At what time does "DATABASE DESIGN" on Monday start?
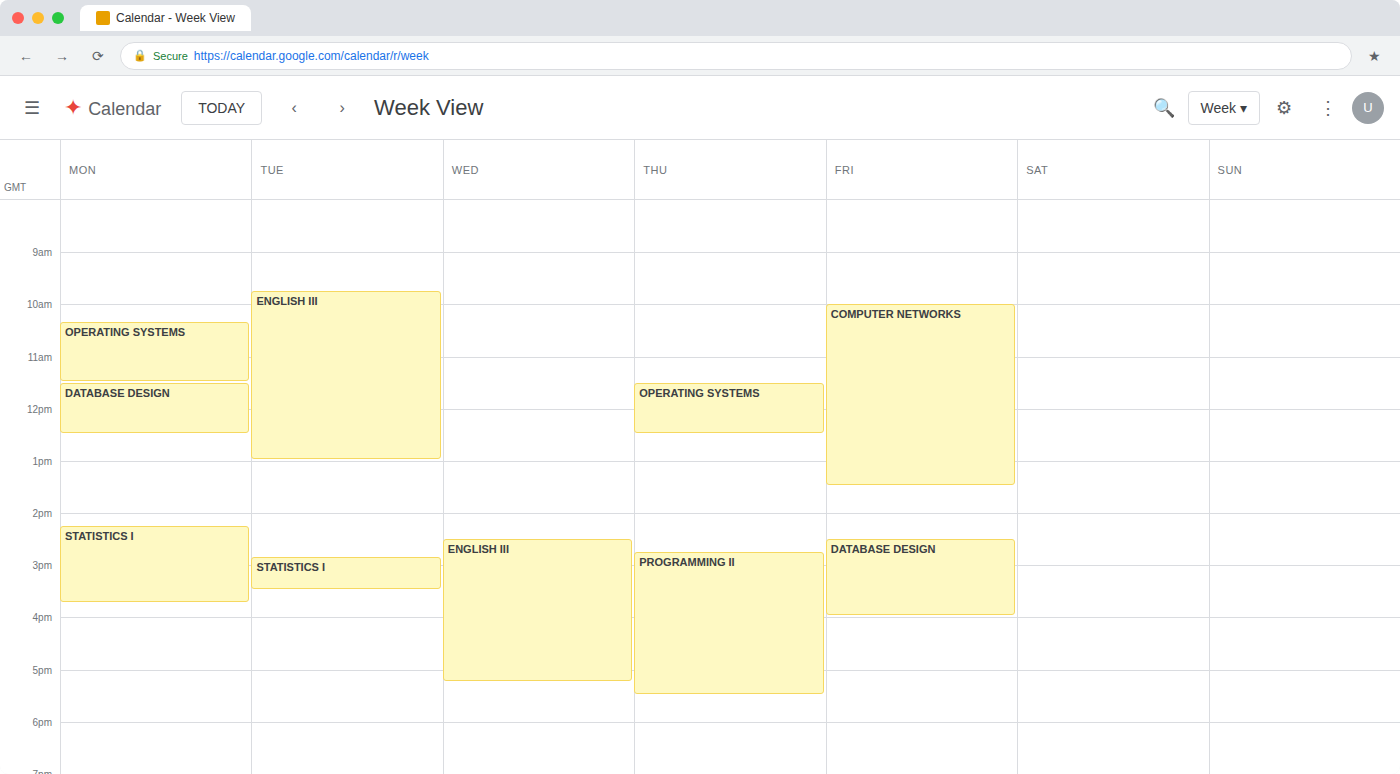
11:30